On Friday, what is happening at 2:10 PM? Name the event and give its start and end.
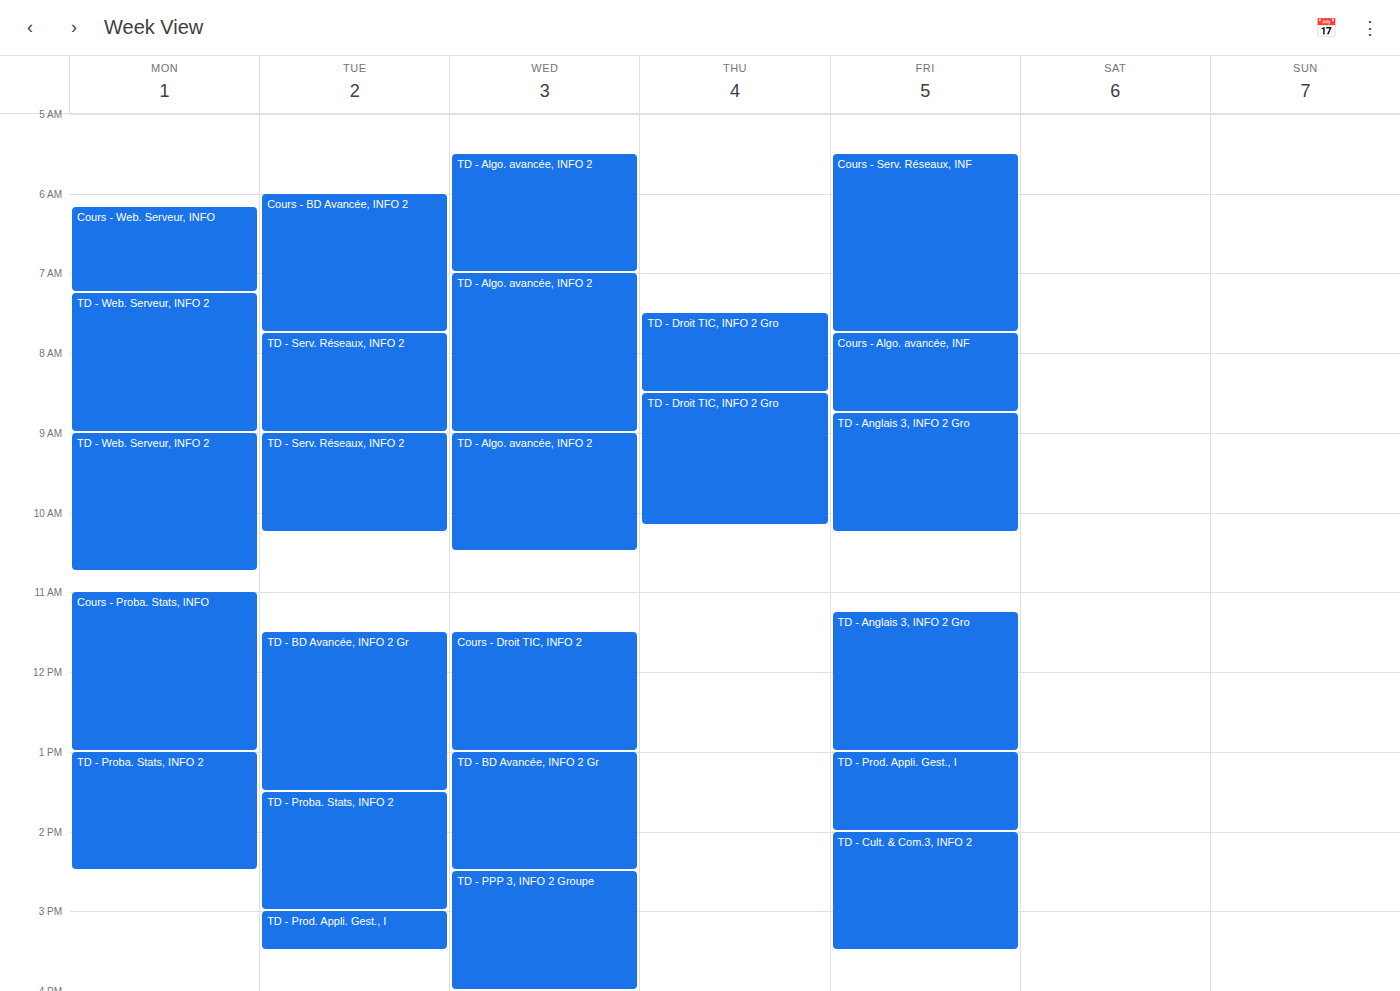
"TD - Cult. & Com.3, INFO 2", 2:00 PM to 3:30 PM